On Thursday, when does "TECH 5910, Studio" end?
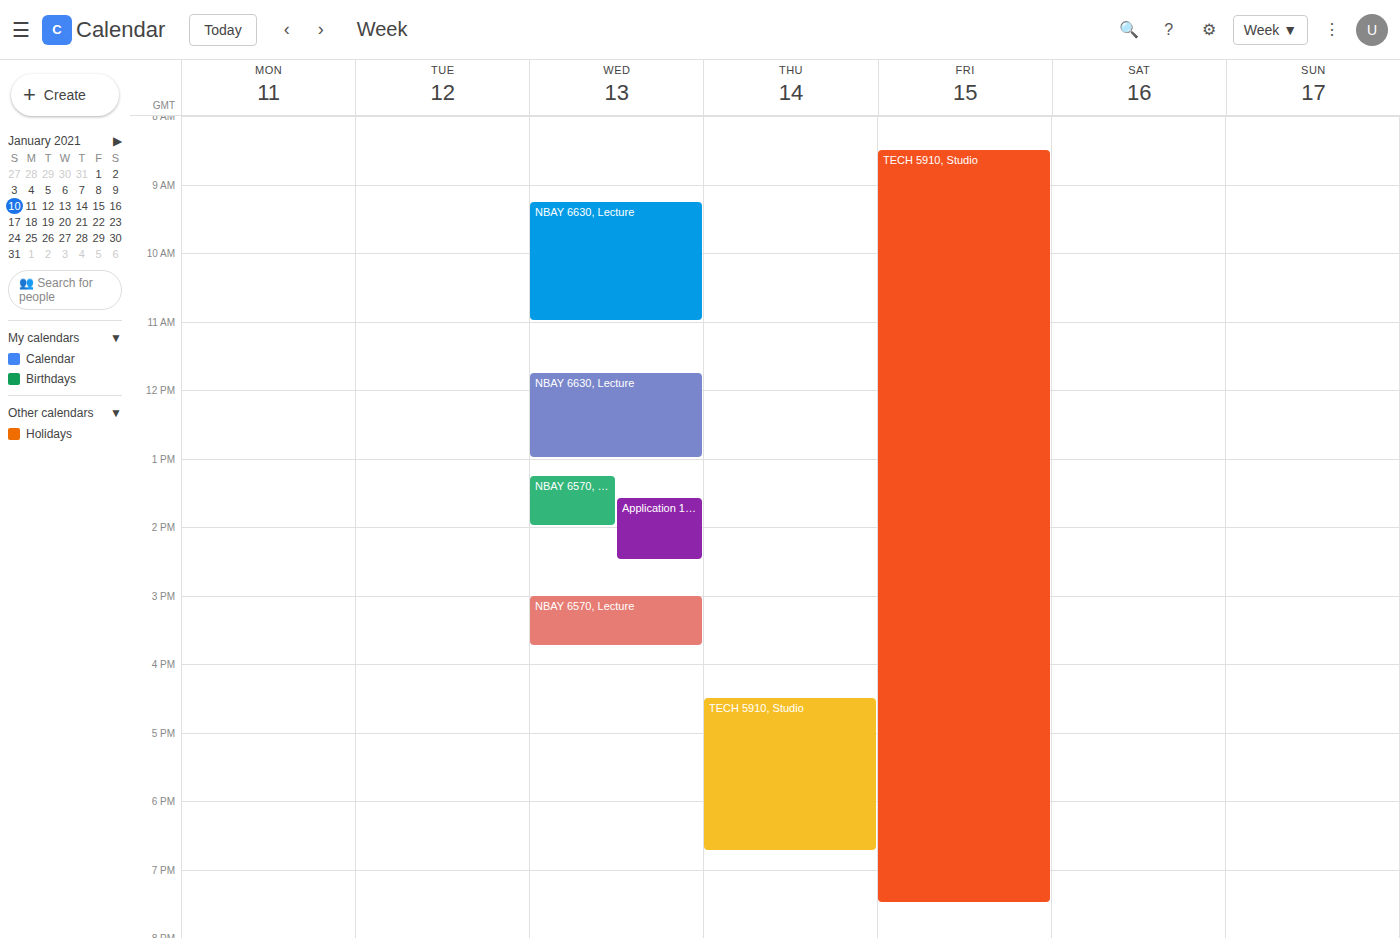
6:45 PM